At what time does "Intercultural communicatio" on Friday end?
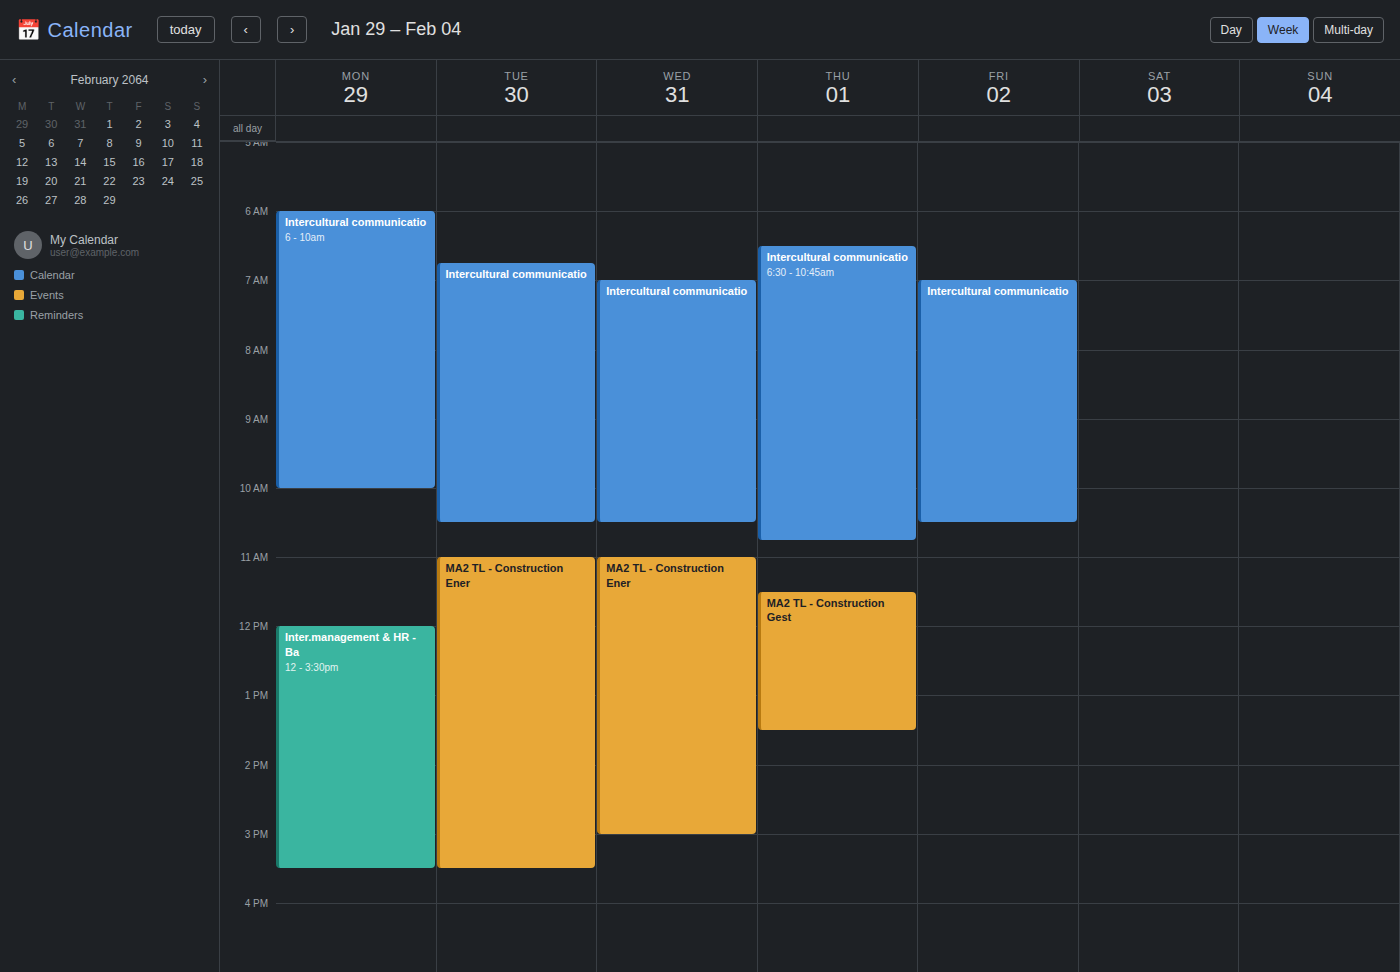
10:30 AM